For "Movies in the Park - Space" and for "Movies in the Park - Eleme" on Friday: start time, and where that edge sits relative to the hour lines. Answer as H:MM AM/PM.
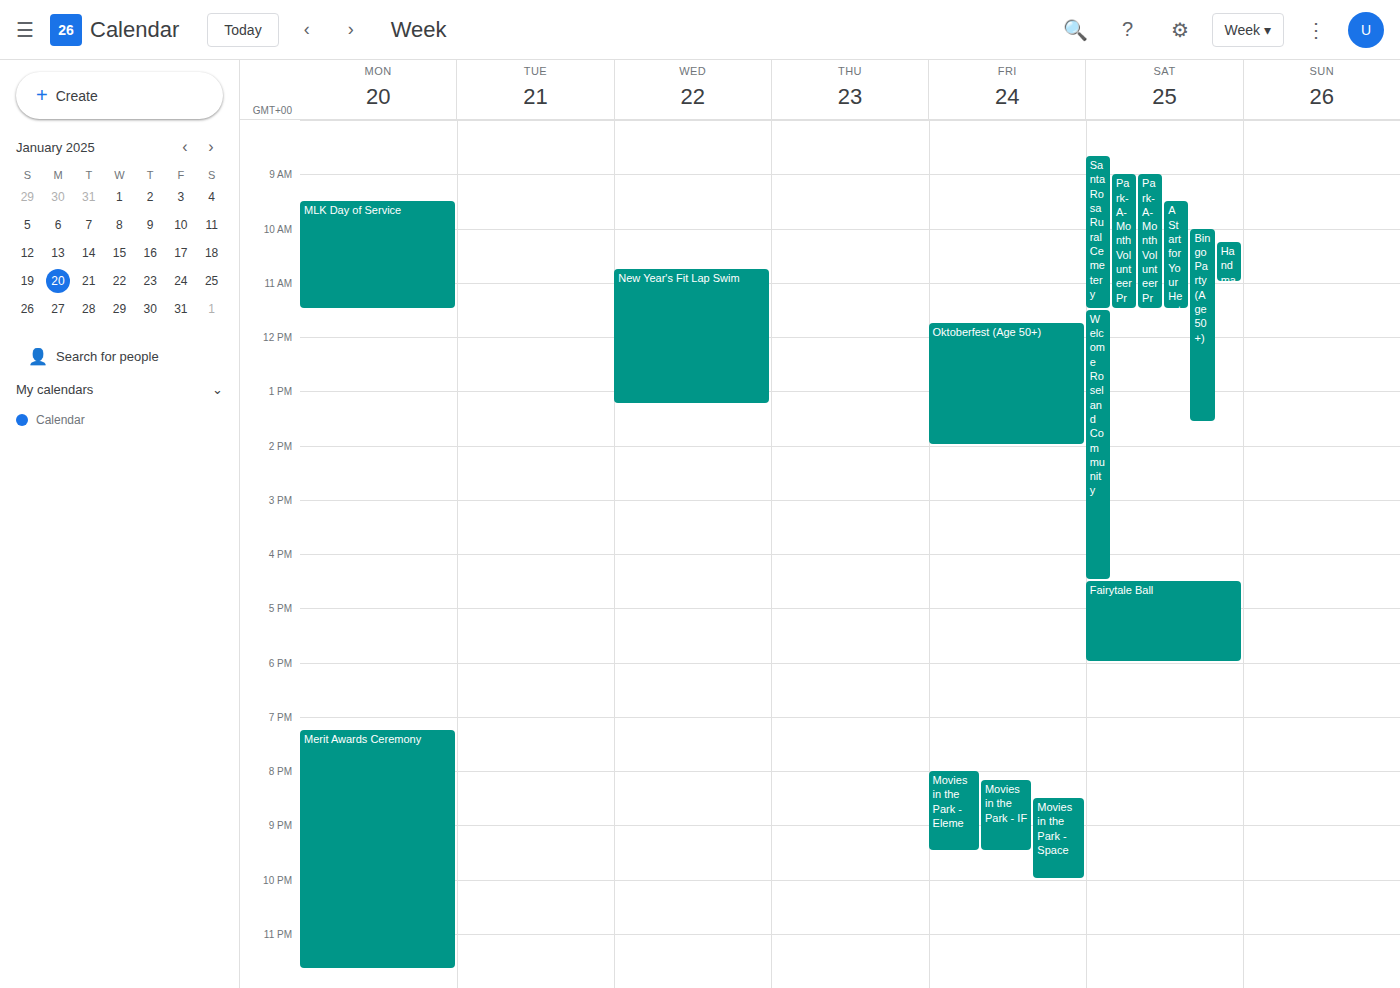
"Movies in the Park - Space": 8:30 PM, halfway between the 8 PM and 9 PM lines. "Movies in the Park - Eleme": 8:00 PM, exactly on the 8 PM line.